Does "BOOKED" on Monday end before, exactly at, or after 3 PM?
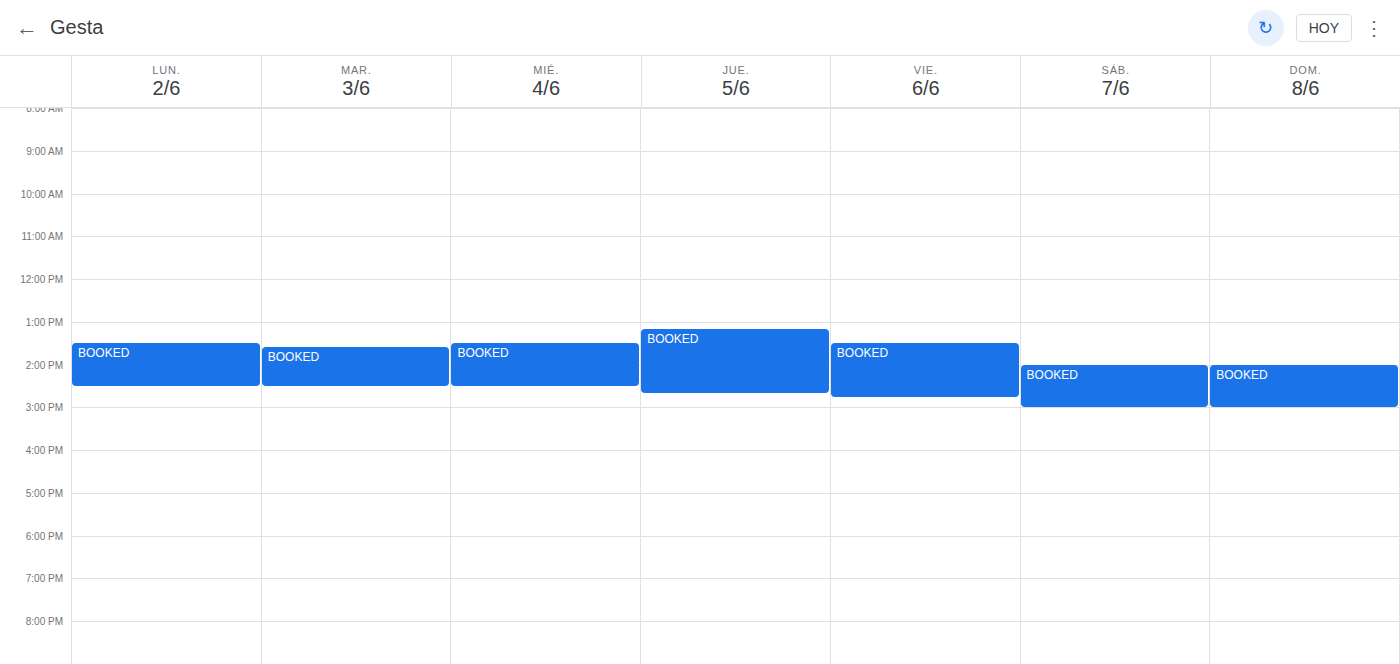
2:30 PM -- before 3 PM, 30 minutes above the 3 PM line.